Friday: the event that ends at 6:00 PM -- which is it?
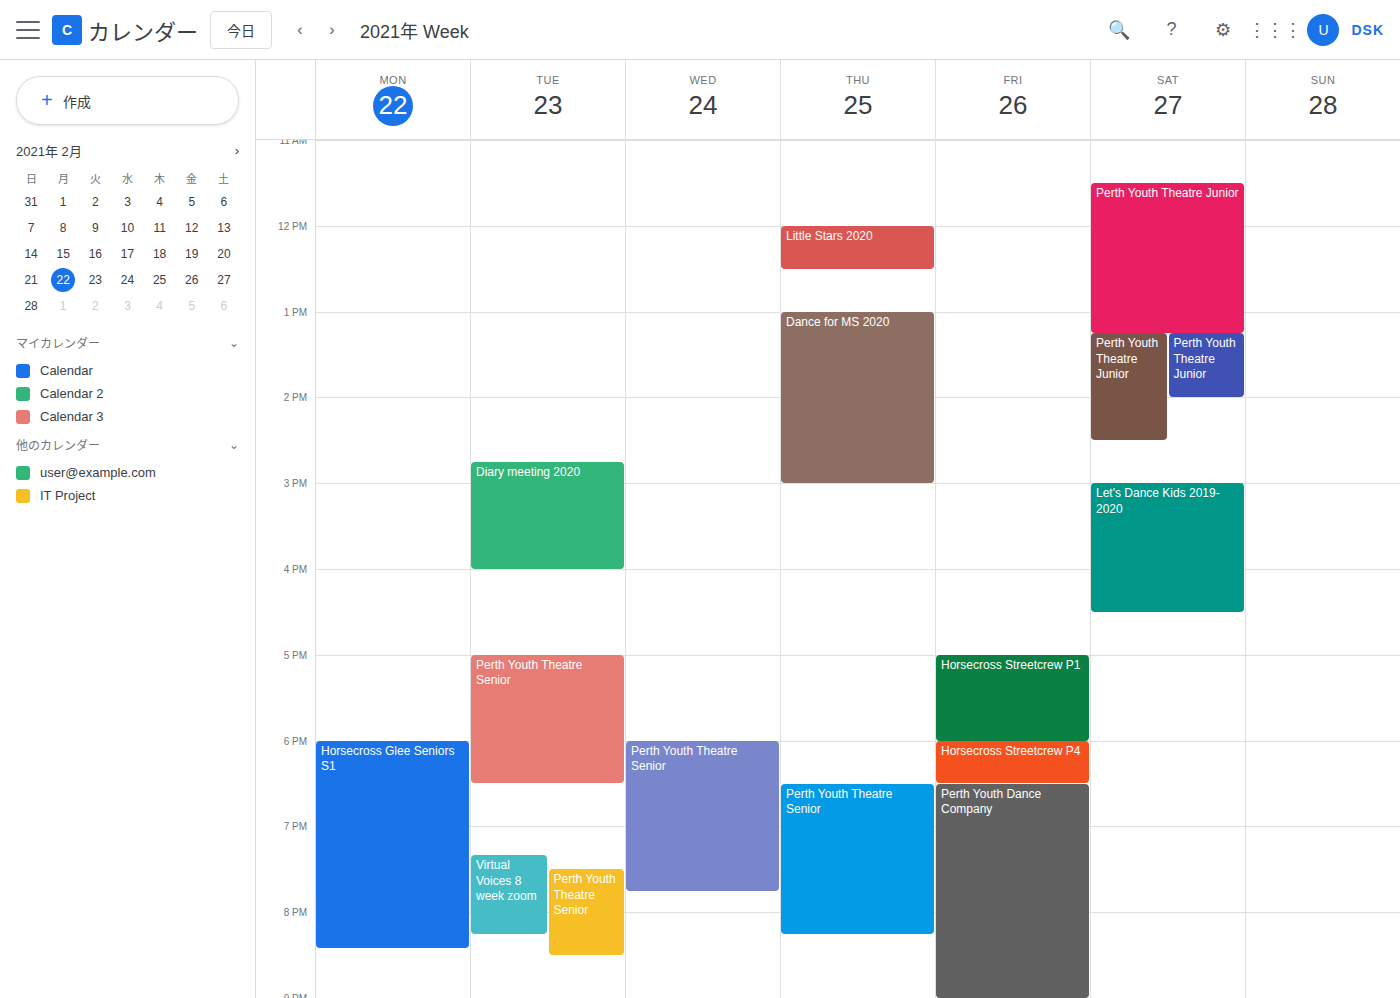
"Horsecross Streetcrew P1"